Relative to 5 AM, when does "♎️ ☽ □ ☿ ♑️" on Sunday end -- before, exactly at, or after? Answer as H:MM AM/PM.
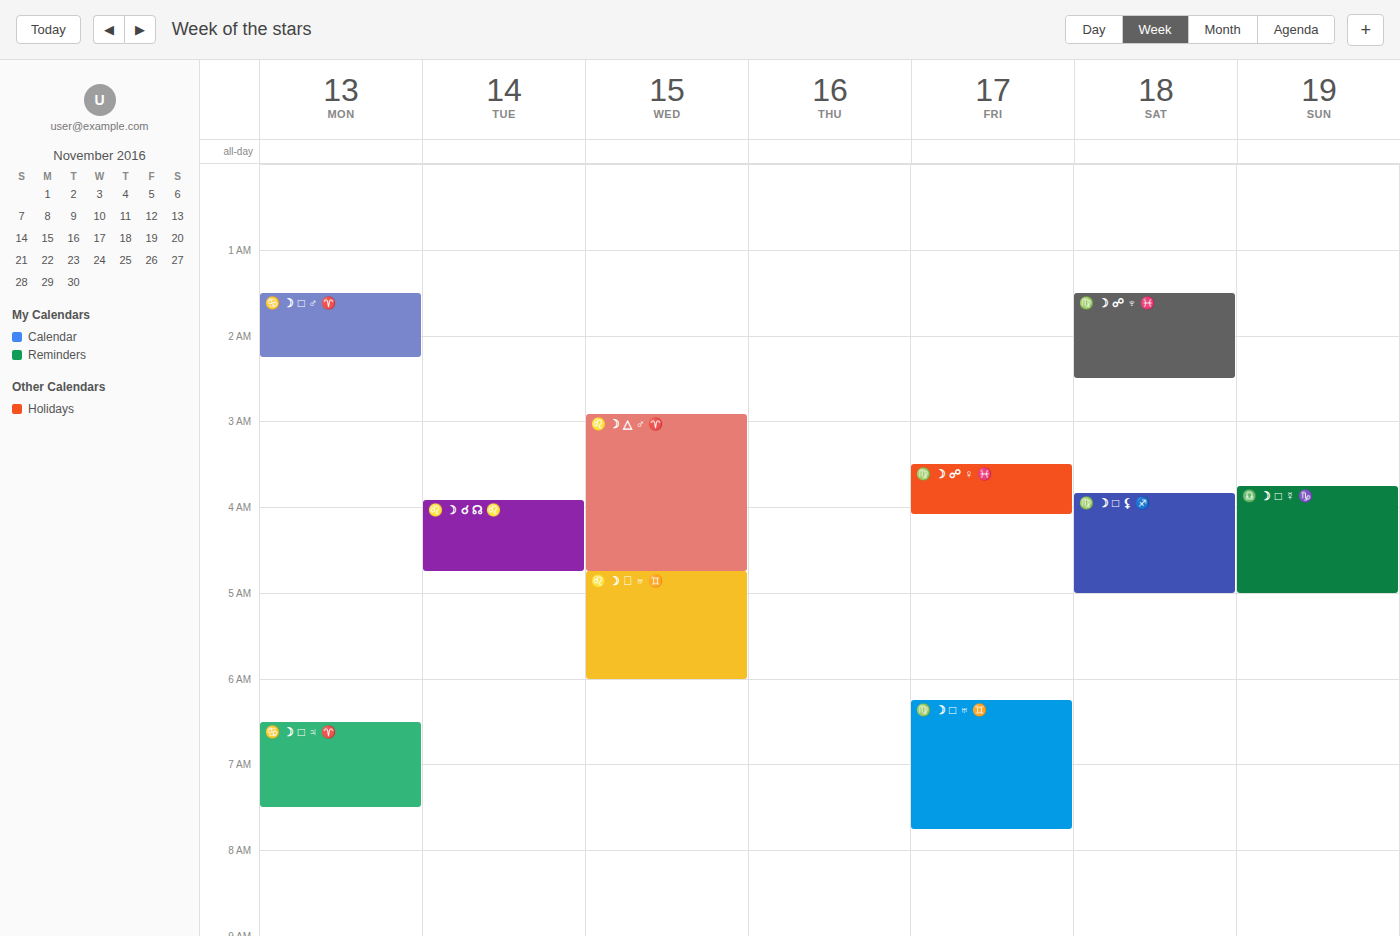
5:00 AM -- exactly at 5 AM, on the 5 AM line.